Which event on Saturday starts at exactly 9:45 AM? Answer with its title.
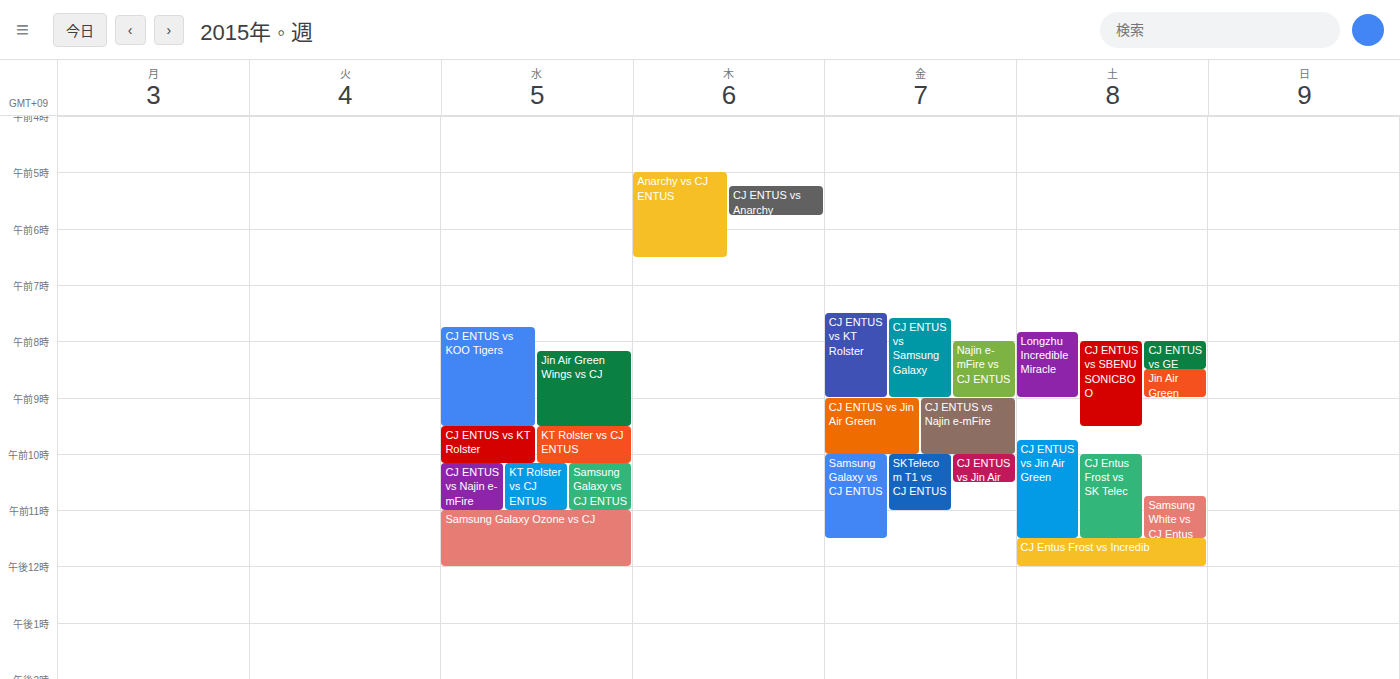
"CJ ENTUS vs Jin Air Green"